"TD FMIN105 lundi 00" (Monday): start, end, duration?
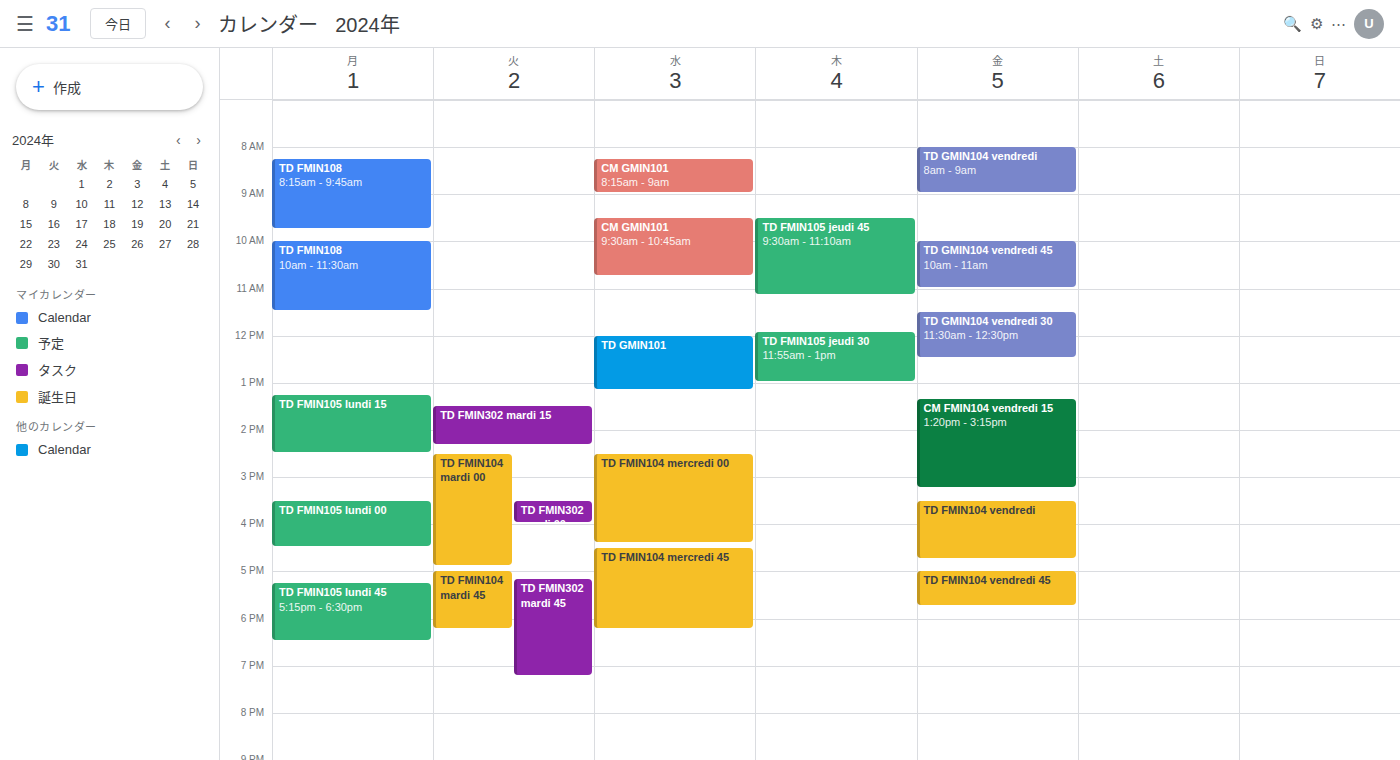
3:30 PM to 4:30 PM, 1 hour